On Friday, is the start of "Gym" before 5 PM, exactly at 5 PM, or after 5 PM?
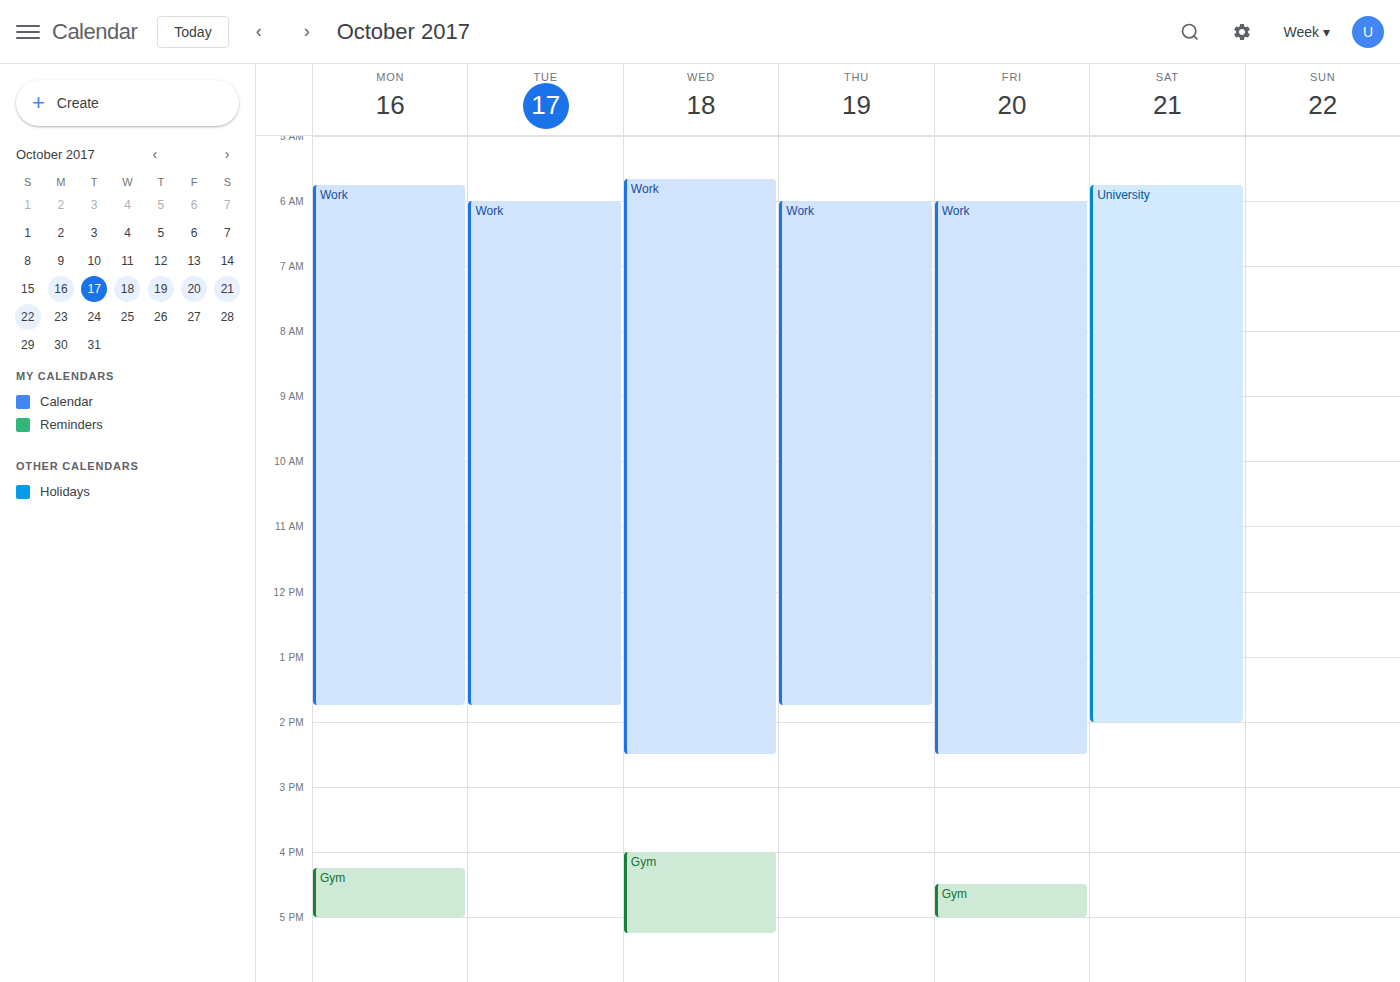
4:30 PM -- before 5 PM, 30 minutes above the 5 PM line.